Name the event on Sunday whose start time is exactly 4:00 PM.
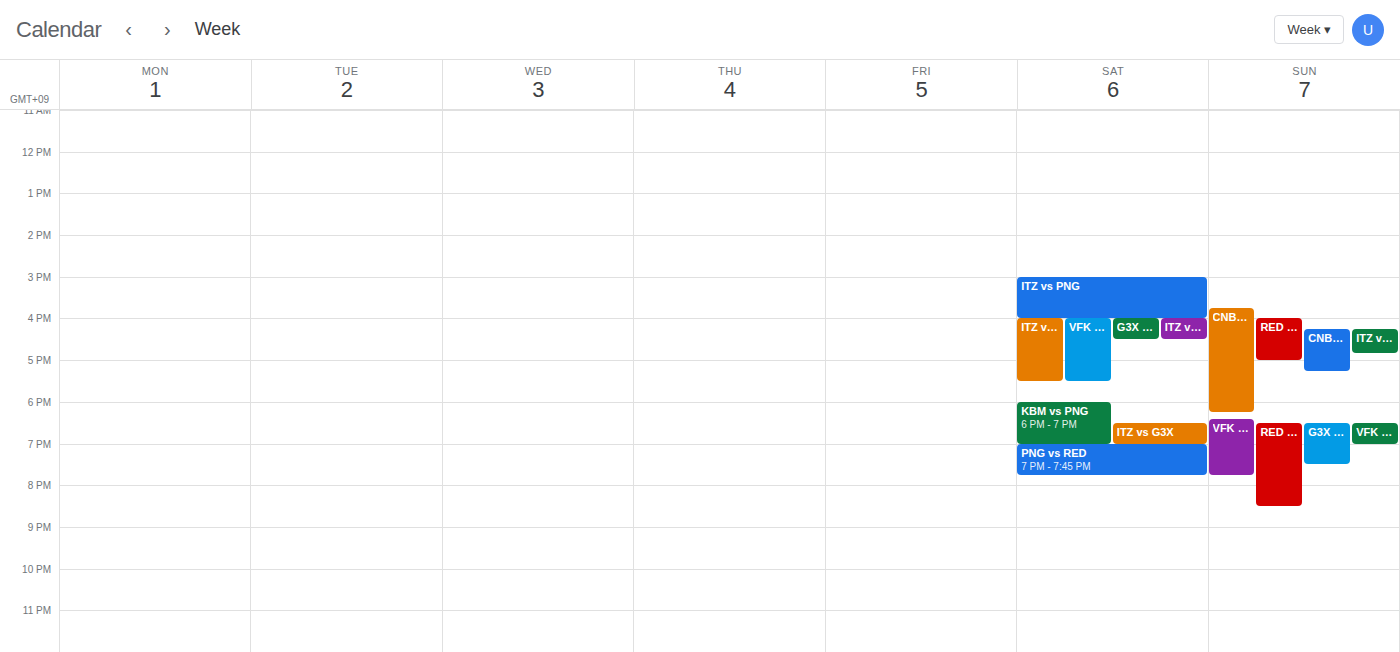
"RED vs KBB"